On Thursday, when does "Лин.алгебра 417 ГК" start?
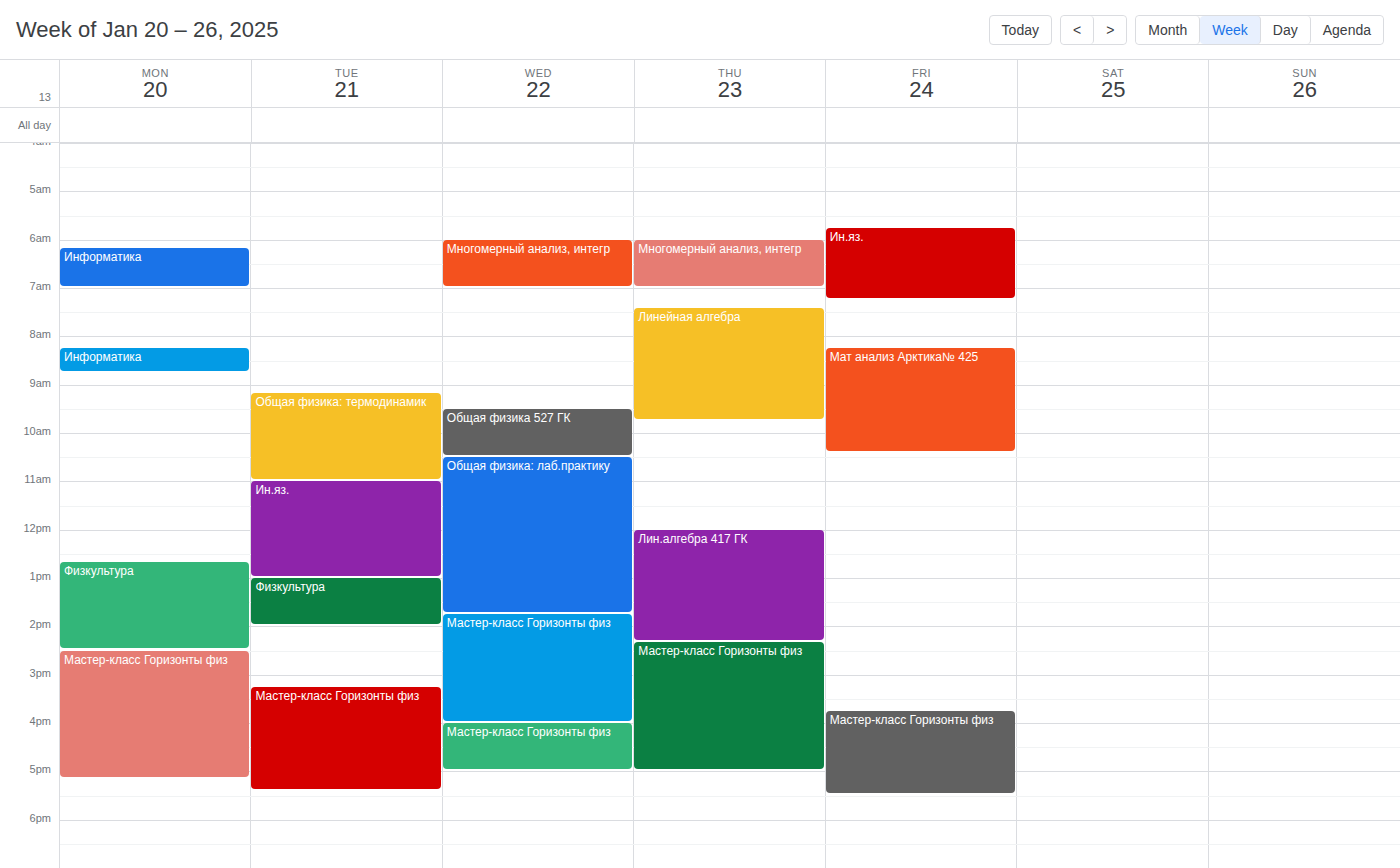
12:00 PM